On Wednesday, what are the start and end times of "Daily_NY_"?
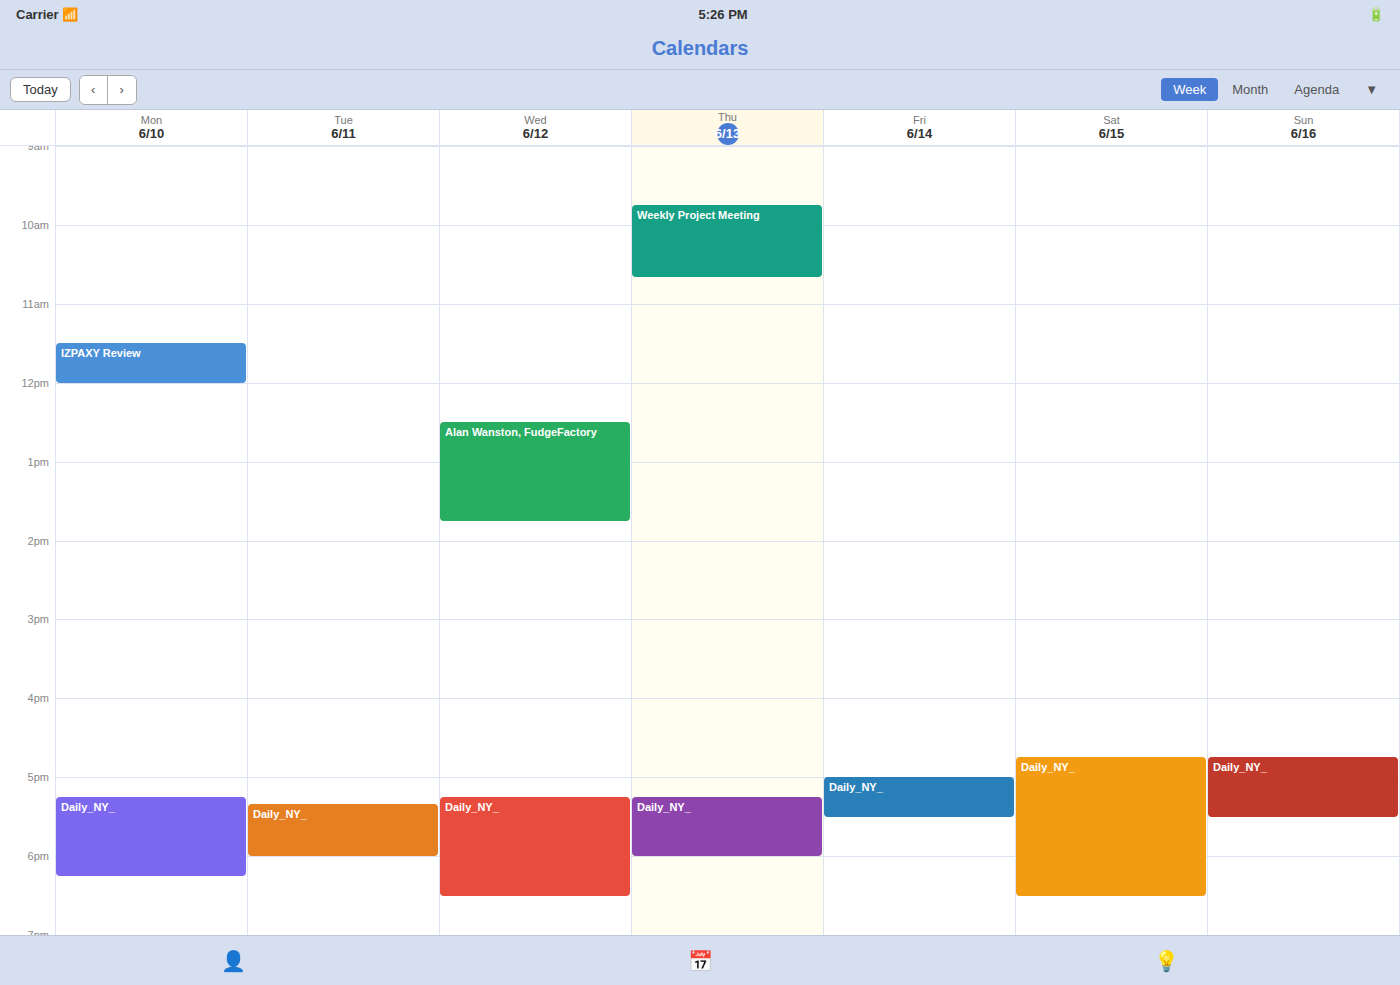
5:15 PM to 6:30 PM